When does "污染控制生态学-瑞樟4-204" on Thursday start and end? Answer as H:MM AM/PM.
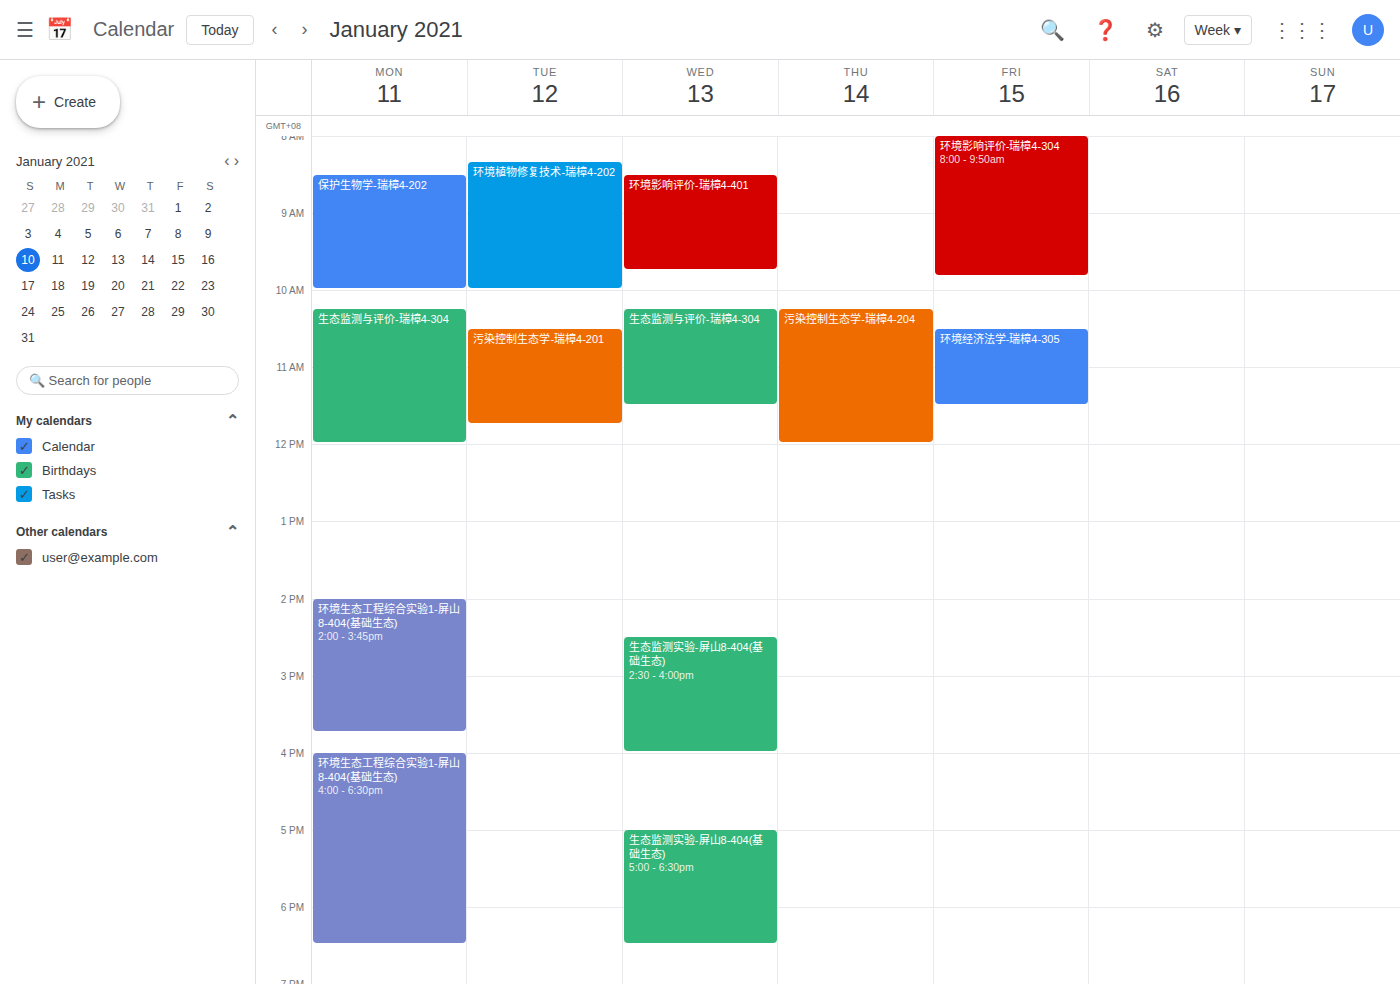
10:15 AM to 12:00 PM